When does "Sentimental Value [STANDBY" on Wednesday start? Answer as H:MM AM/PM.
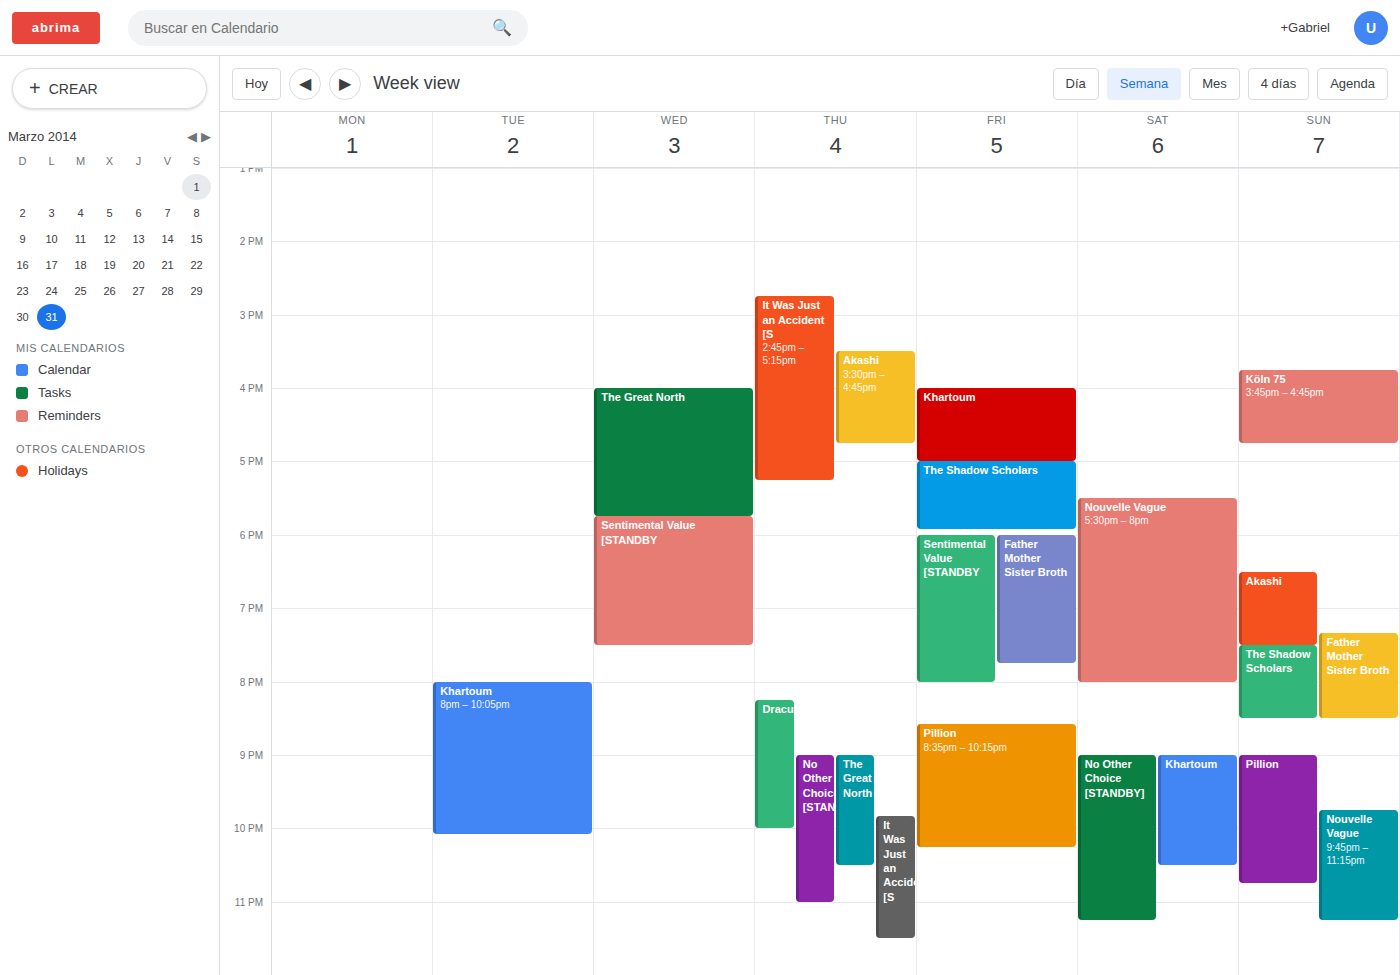
5:45 PM